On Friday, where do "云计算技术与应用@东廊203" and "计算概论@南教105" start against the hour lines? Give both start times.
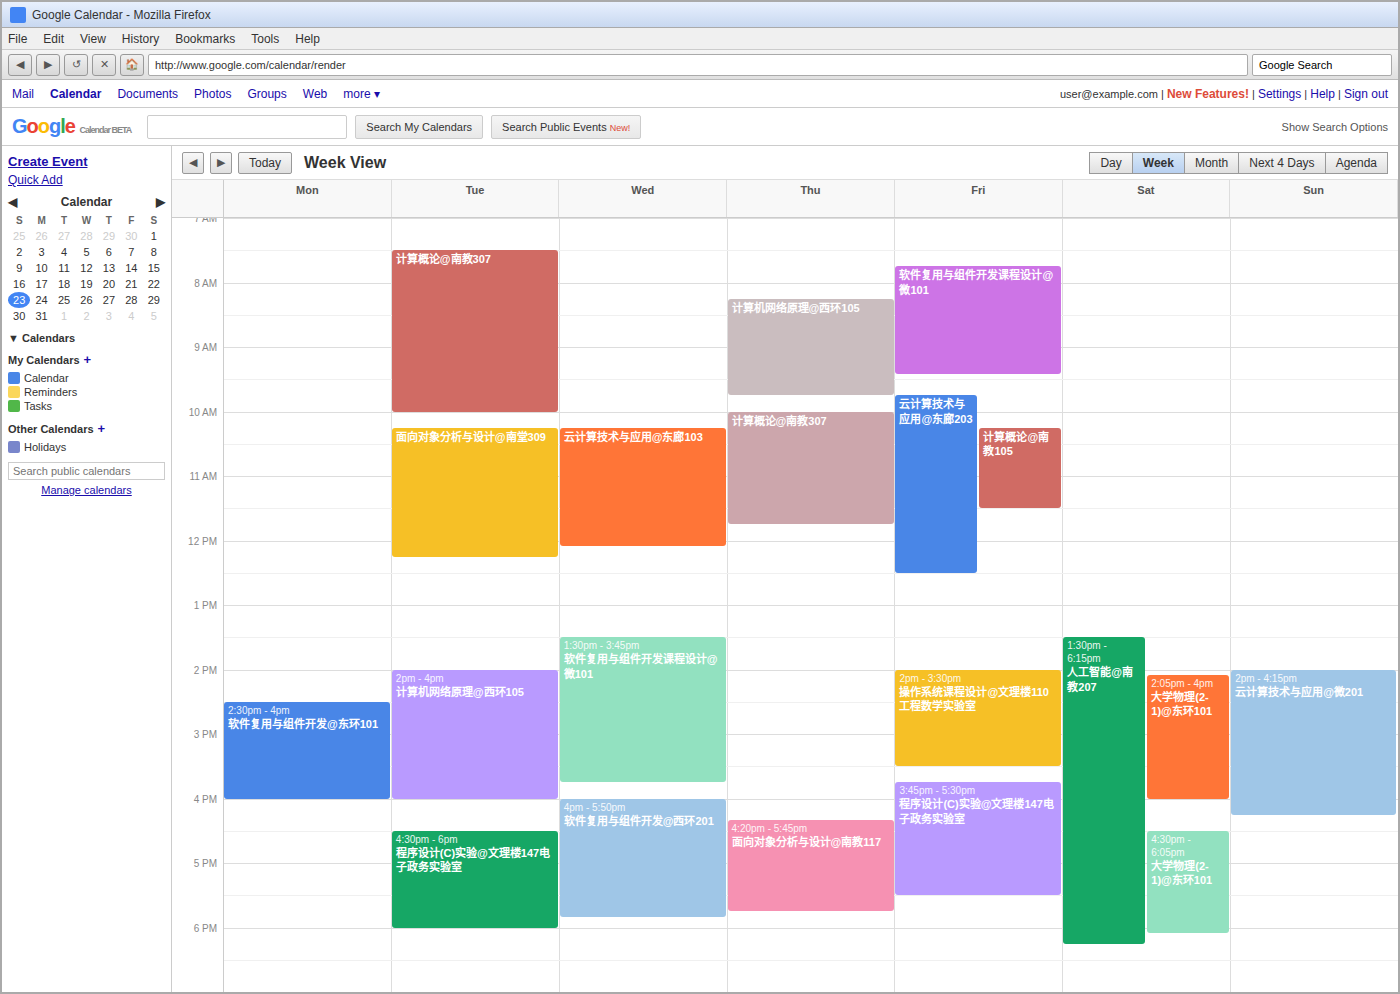
"云计算技术与应用@东廊203": 9:45 AM, neither: three quarters of the way from the 9 AM line to the 10 AM line. "计算概论@南教105": 10:15 AM, neither: a quarter of the way from the 10 AM line to the 11 AM line.